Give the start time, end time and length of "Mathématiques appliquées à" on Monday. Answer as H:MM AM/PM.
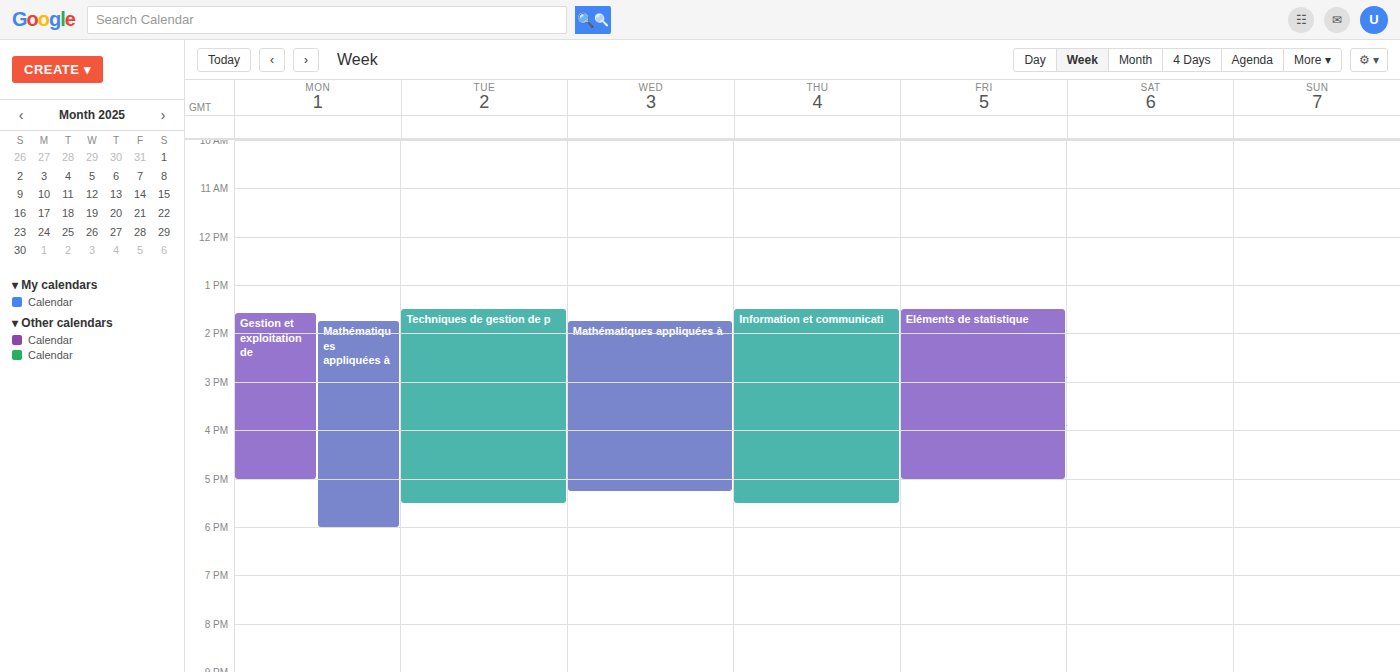
1:45 PM to 6:00 PM, 4 hours 15 minutes